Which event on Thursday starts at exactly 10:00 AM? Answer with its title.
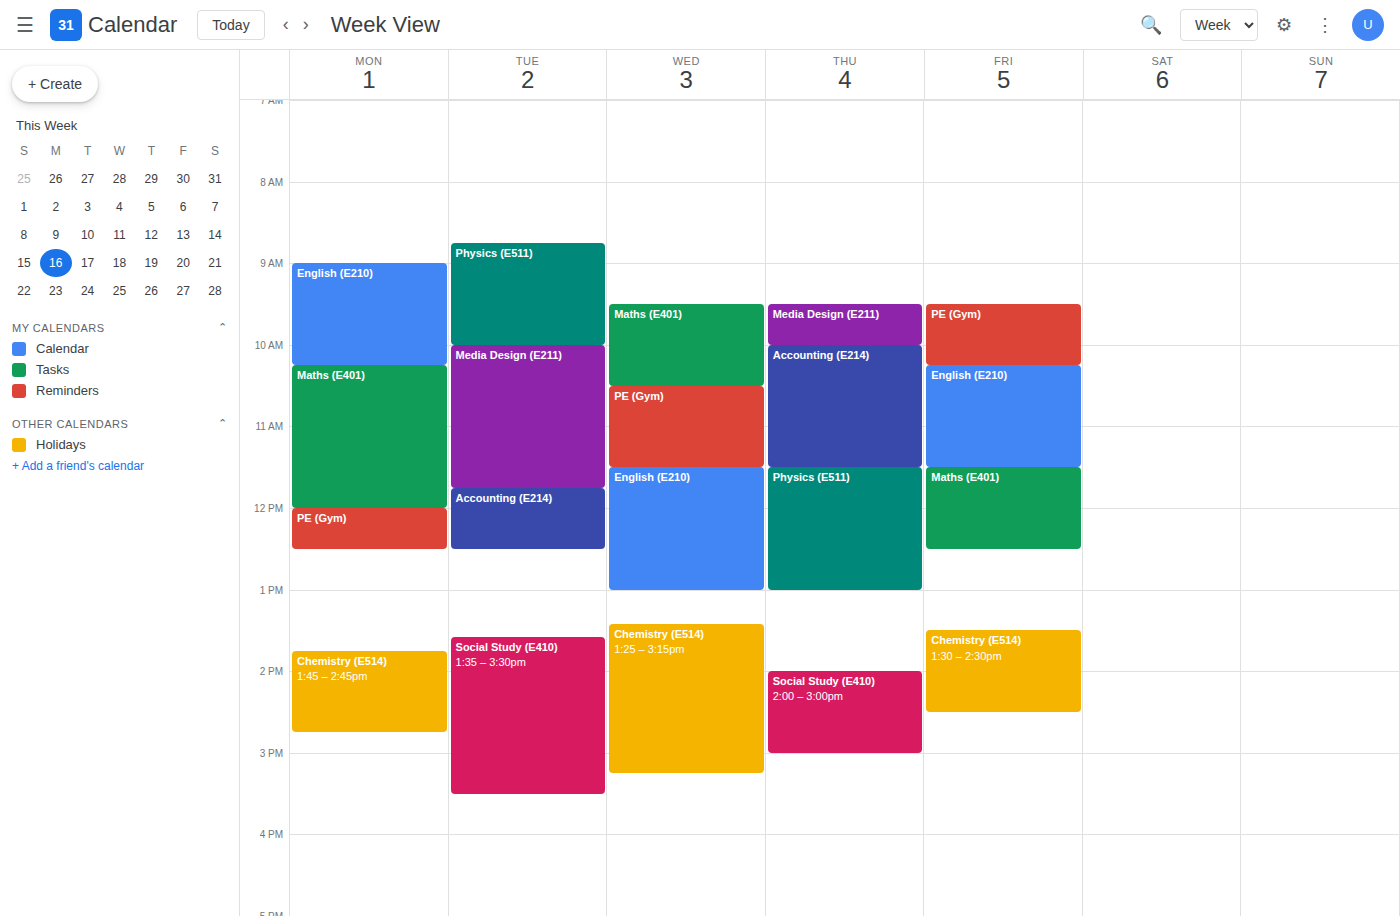
"Accounting (E214)"